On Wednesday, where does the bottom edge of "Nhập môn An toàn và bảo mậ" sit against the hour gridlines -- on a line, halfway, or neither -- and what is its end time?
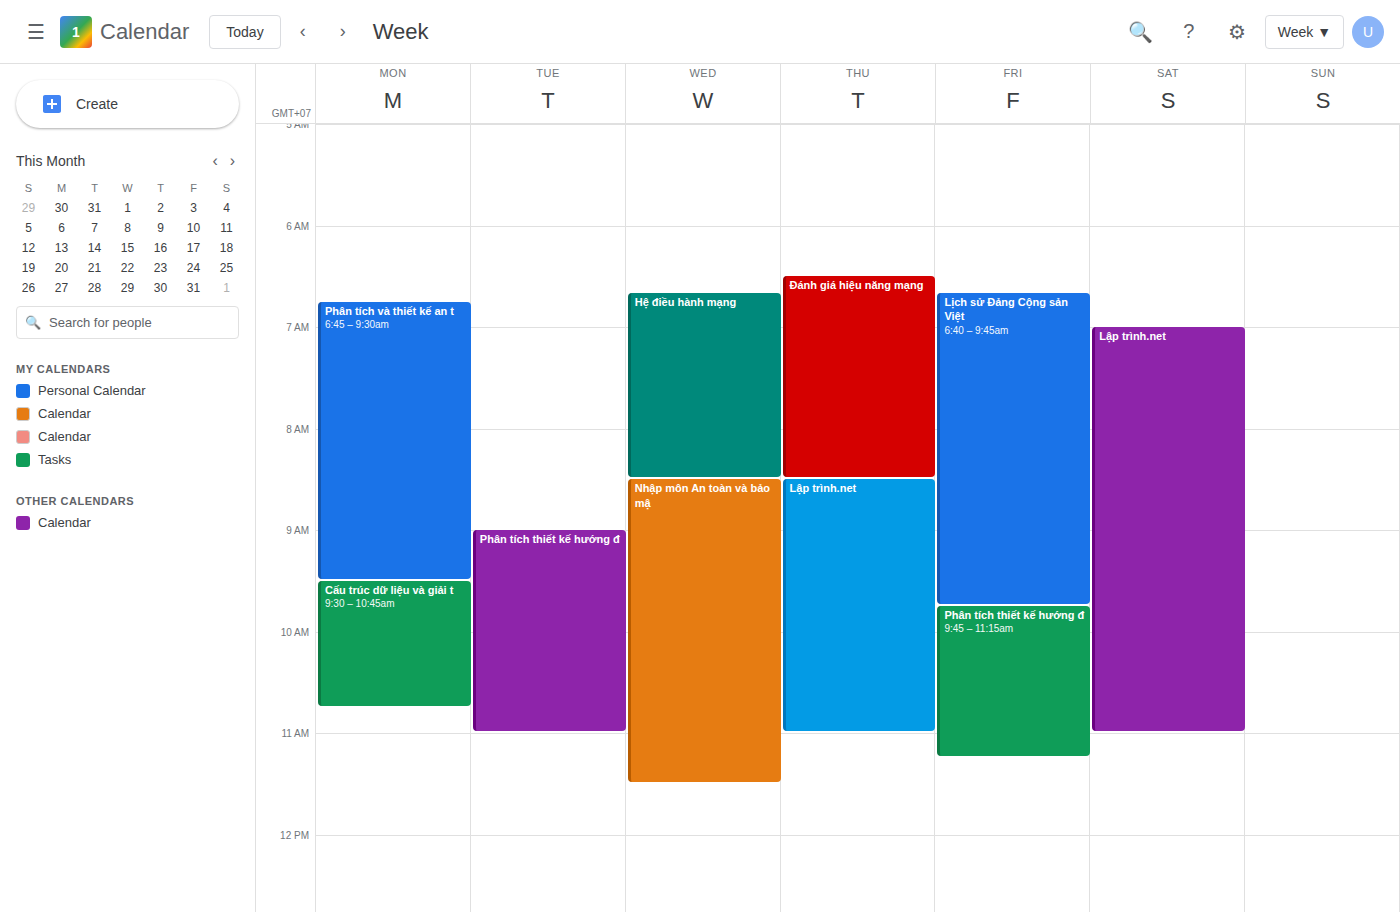
11:30 AM -- halfway between the 11 AM and 12 PM lines.